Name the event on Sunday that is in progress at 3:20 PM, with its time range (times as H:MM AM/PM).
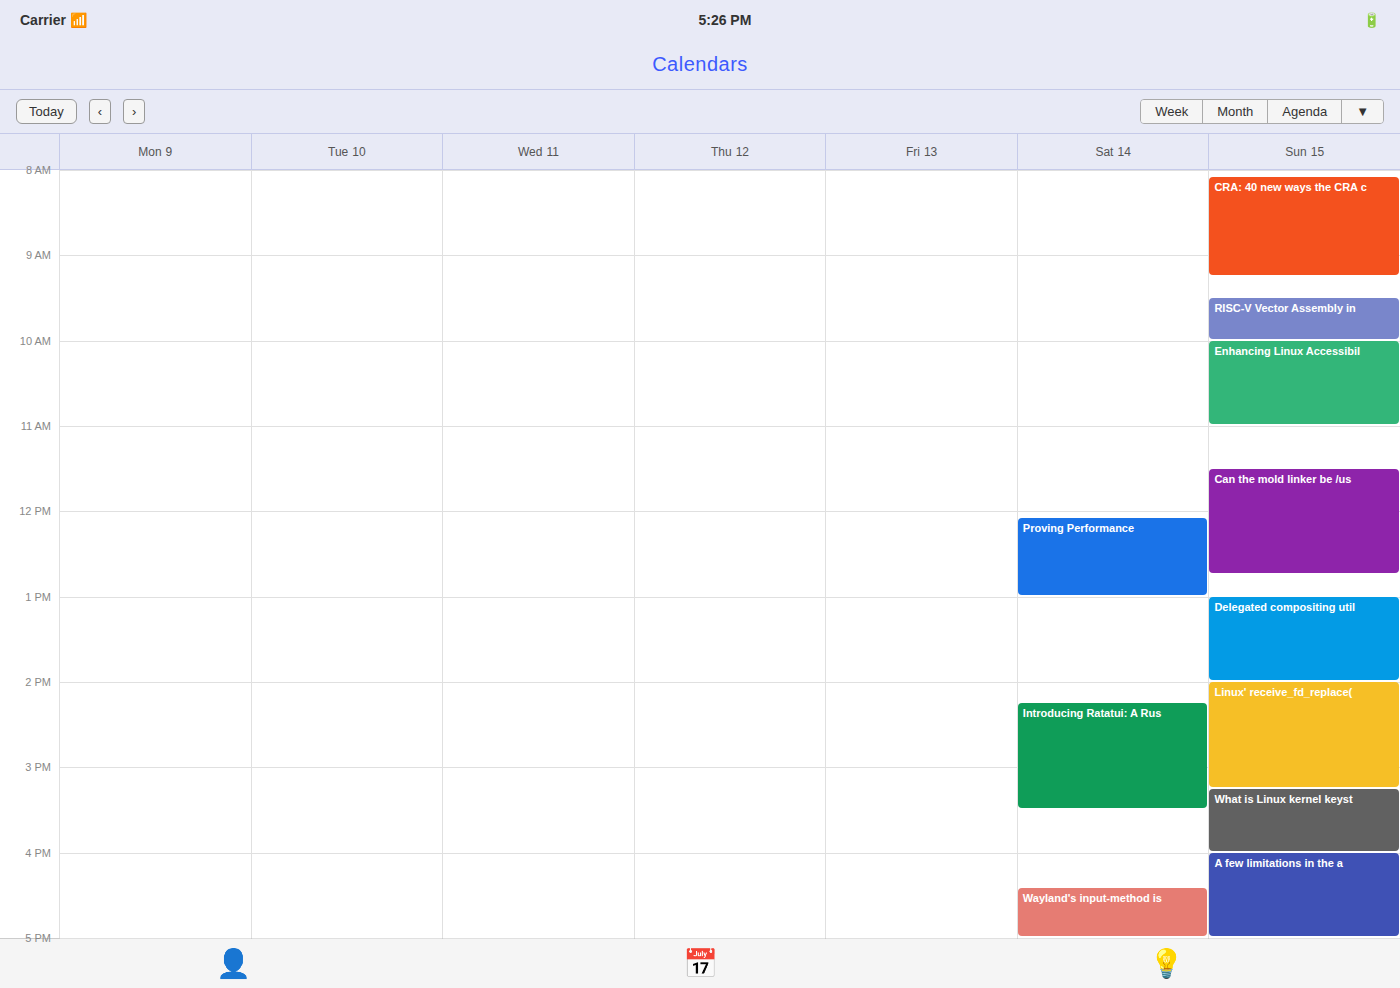
"What is Linux kernel keyst", 3:15 PM to 4:00 PM